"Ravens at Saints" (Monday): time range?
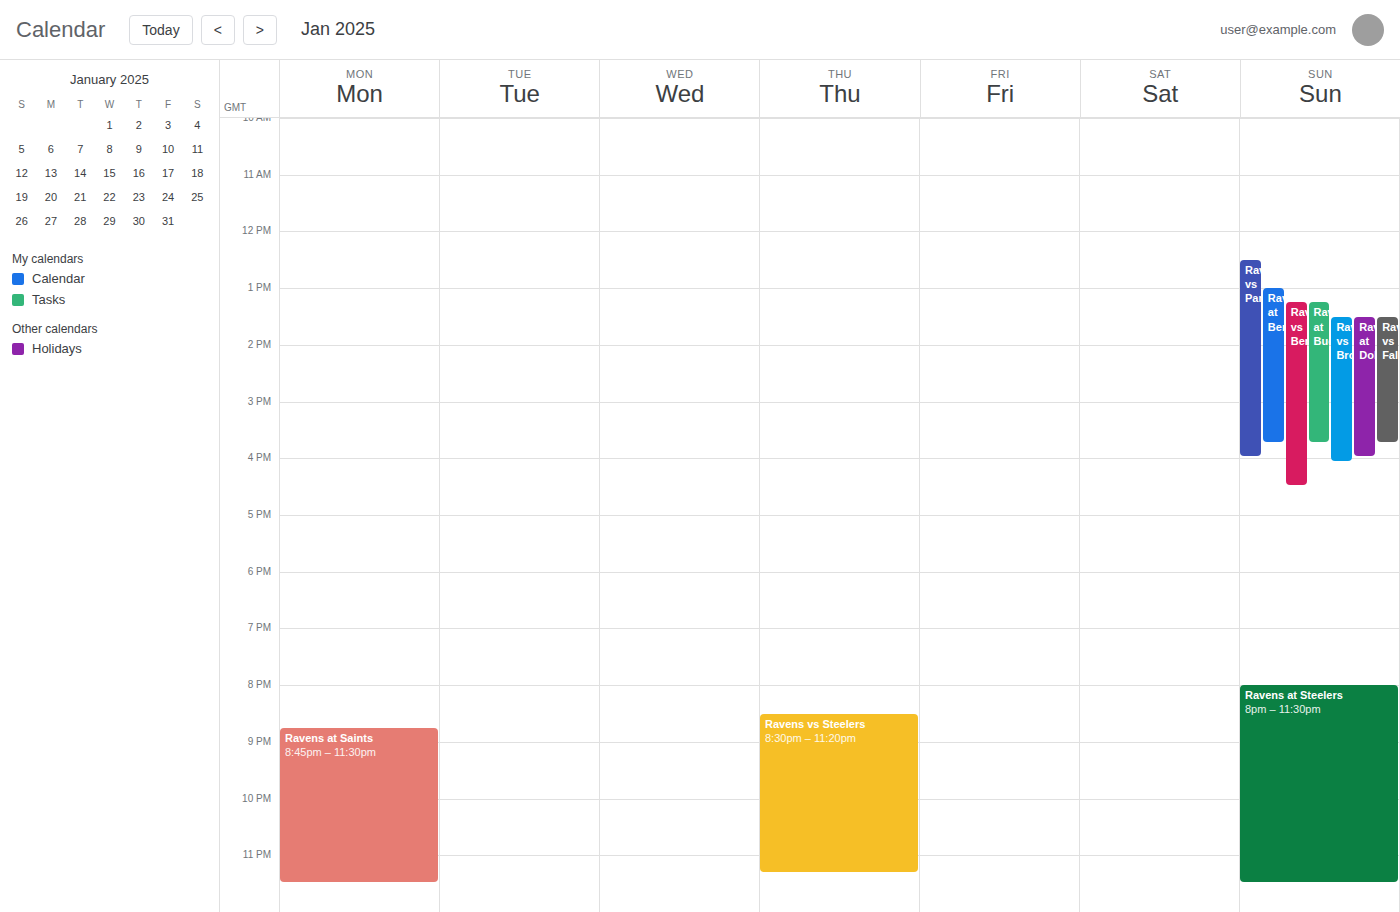
8:45 PM to 11:30 PM